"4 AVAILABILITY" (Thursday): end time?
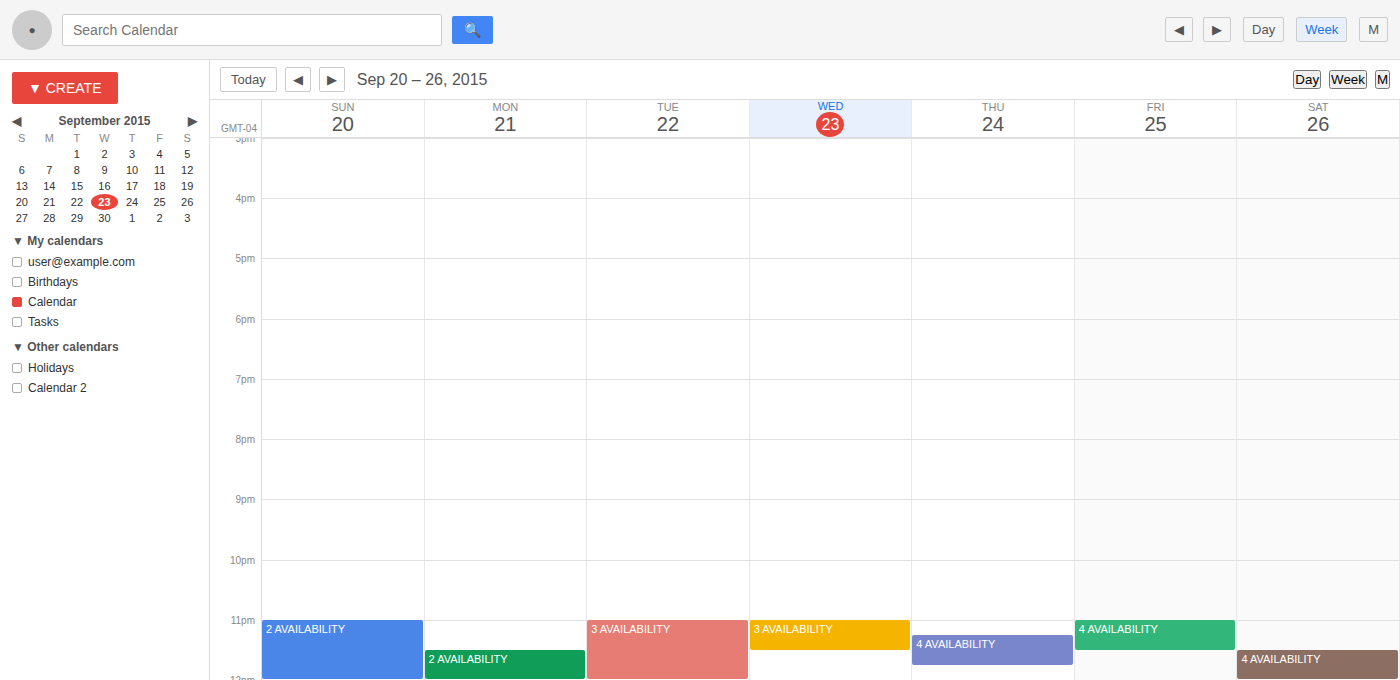
11:45 PM